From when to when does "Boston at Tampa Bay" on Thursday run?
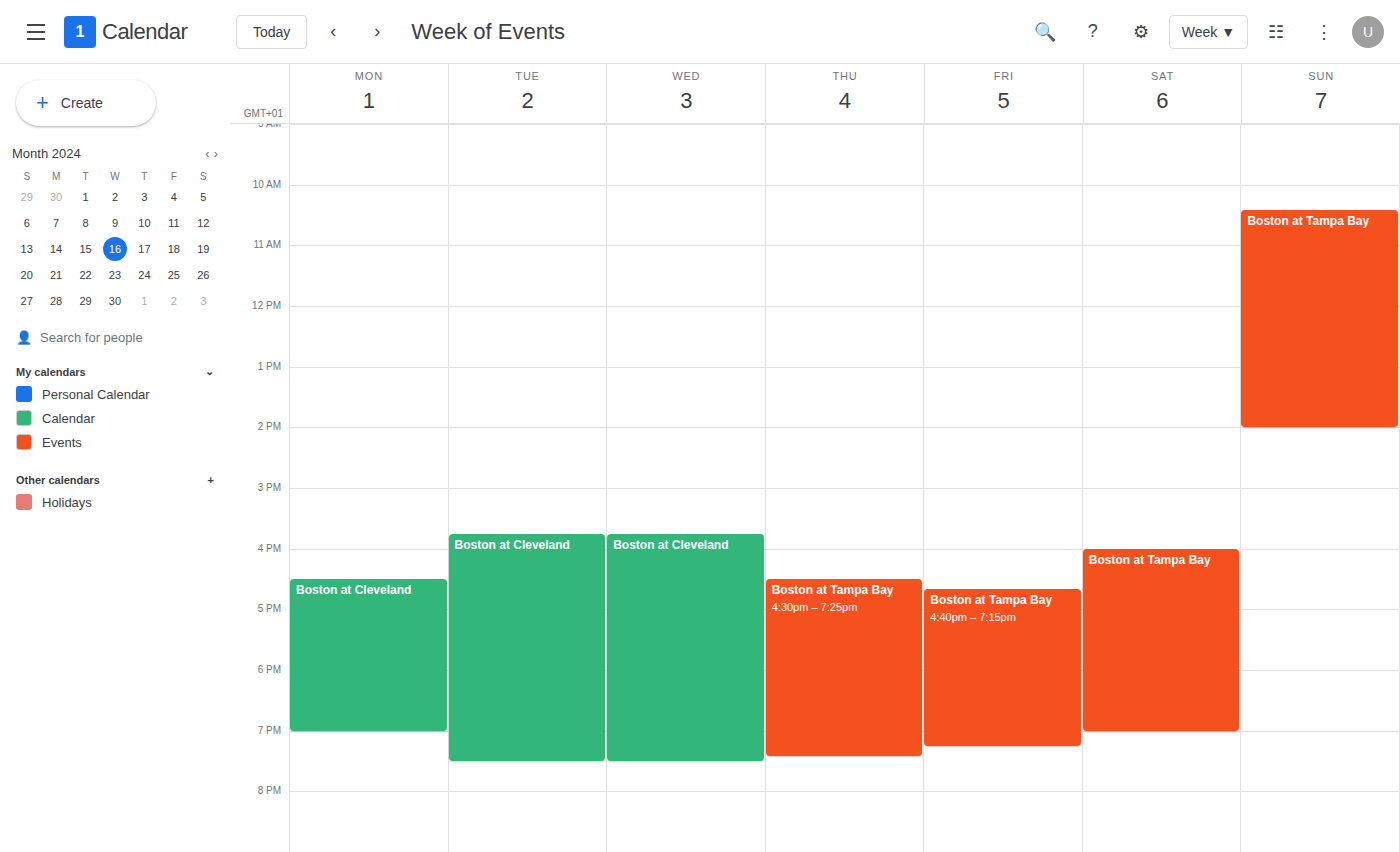
4:30 PM to 7:25 PM